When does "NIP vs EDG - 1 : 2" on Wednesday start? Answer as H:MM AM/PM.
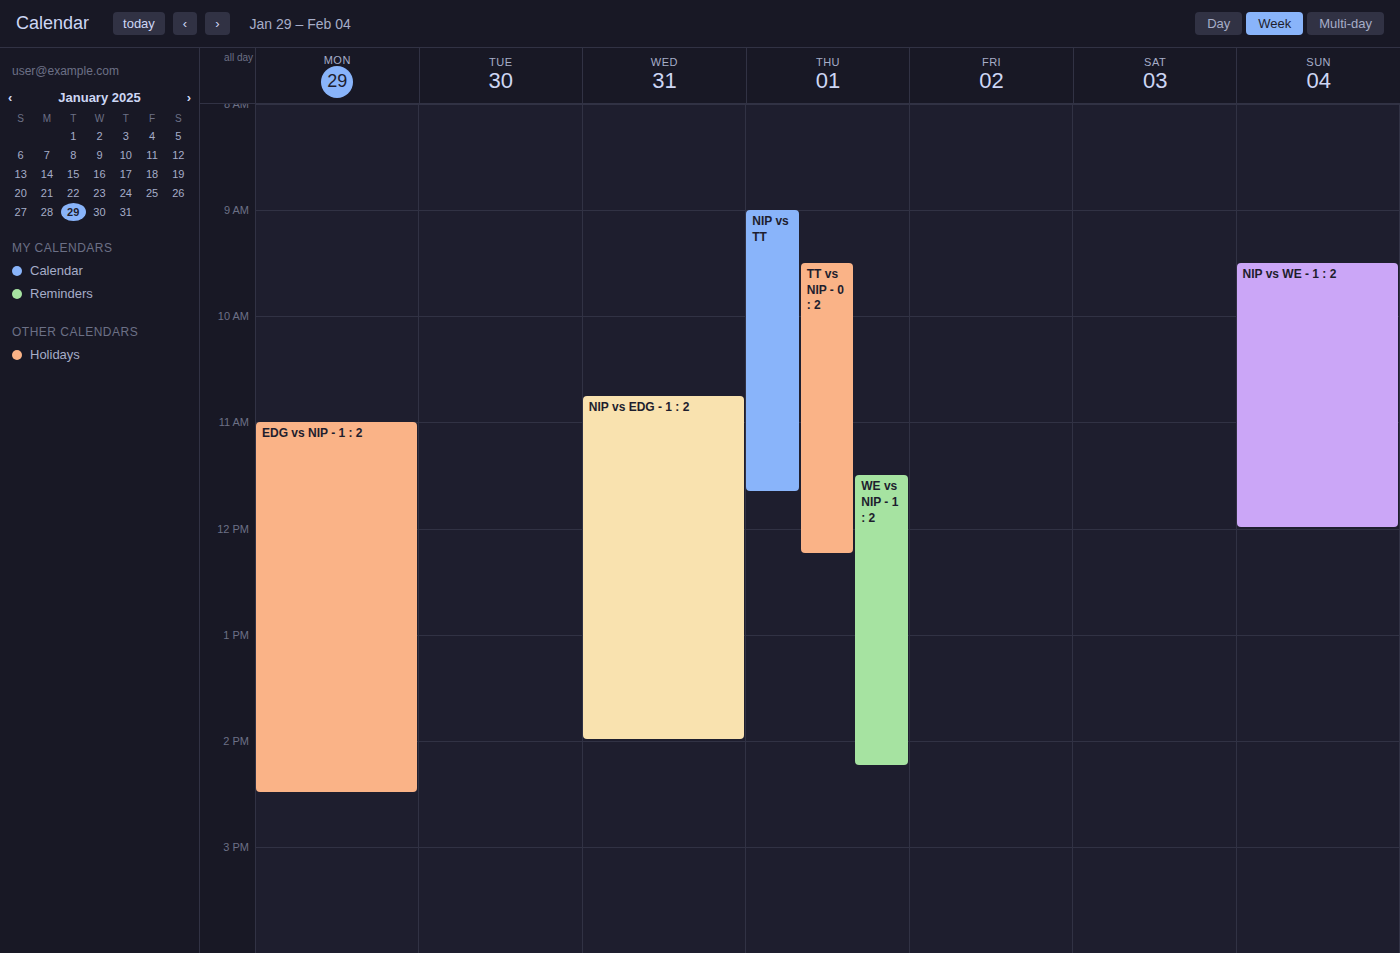
10:45 AM